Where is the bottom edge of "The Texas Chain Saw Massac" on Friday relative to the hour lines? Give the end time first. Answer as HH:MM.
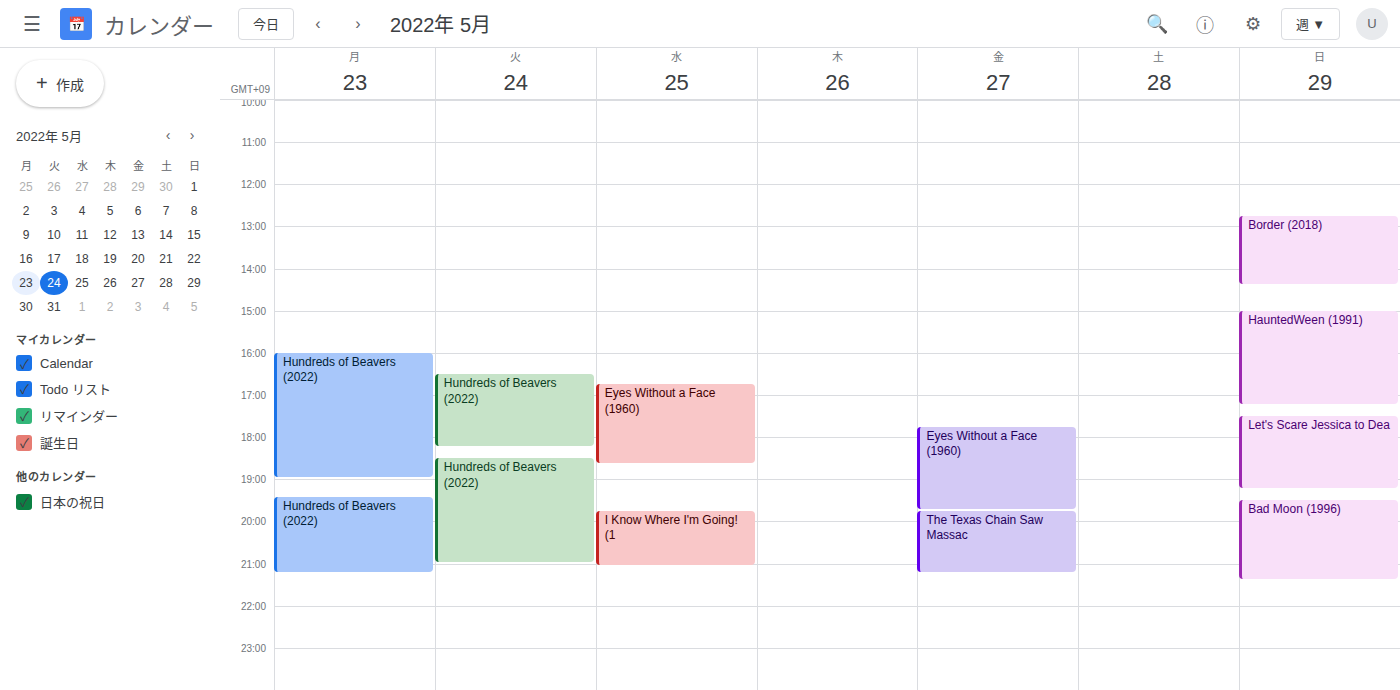
21:15 -- neither: a quarter of the way from the 21:00 line to the 22:00 line.